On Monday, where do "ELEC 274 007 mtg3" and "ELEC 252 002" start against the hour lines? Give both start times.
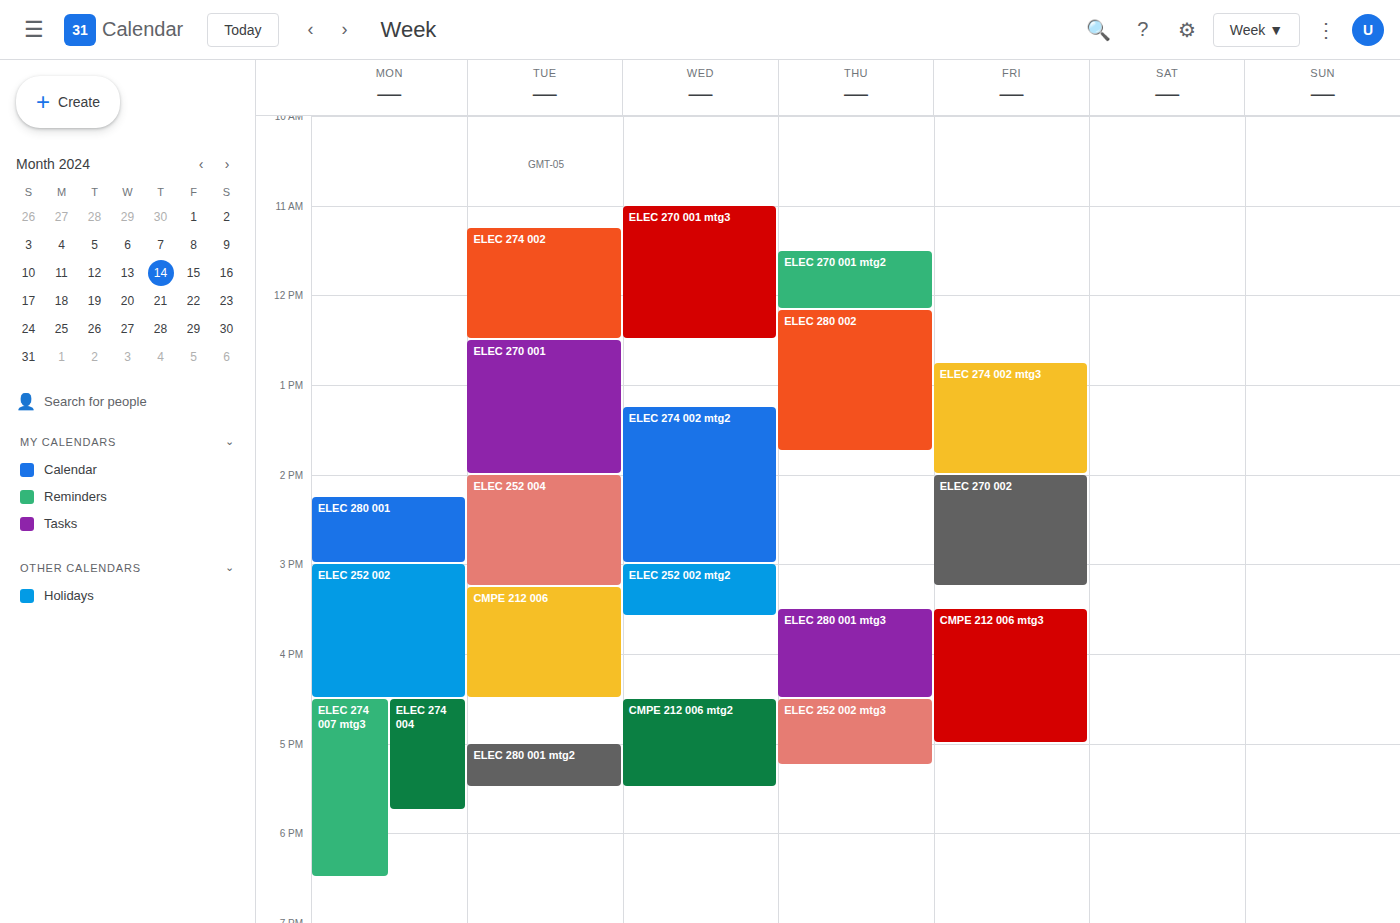
"ELEC 274 007 mtg3": 4:30 PM, halfway between the 4 PM and 5 PM lines. "ELEC 252 002": 3:00 PM, exactly on the 3 PM line.